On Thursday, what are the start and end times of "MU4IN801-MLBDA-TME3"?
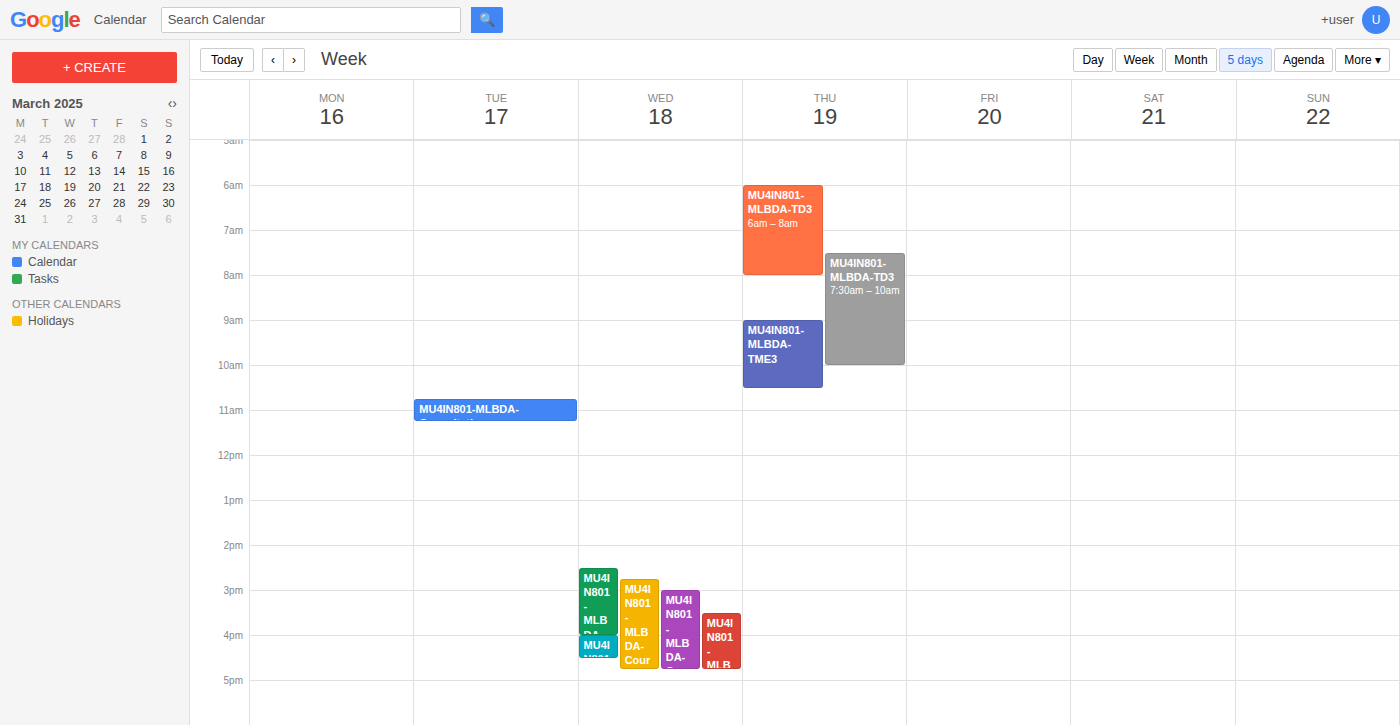
9:00 AM to 10:30 AM